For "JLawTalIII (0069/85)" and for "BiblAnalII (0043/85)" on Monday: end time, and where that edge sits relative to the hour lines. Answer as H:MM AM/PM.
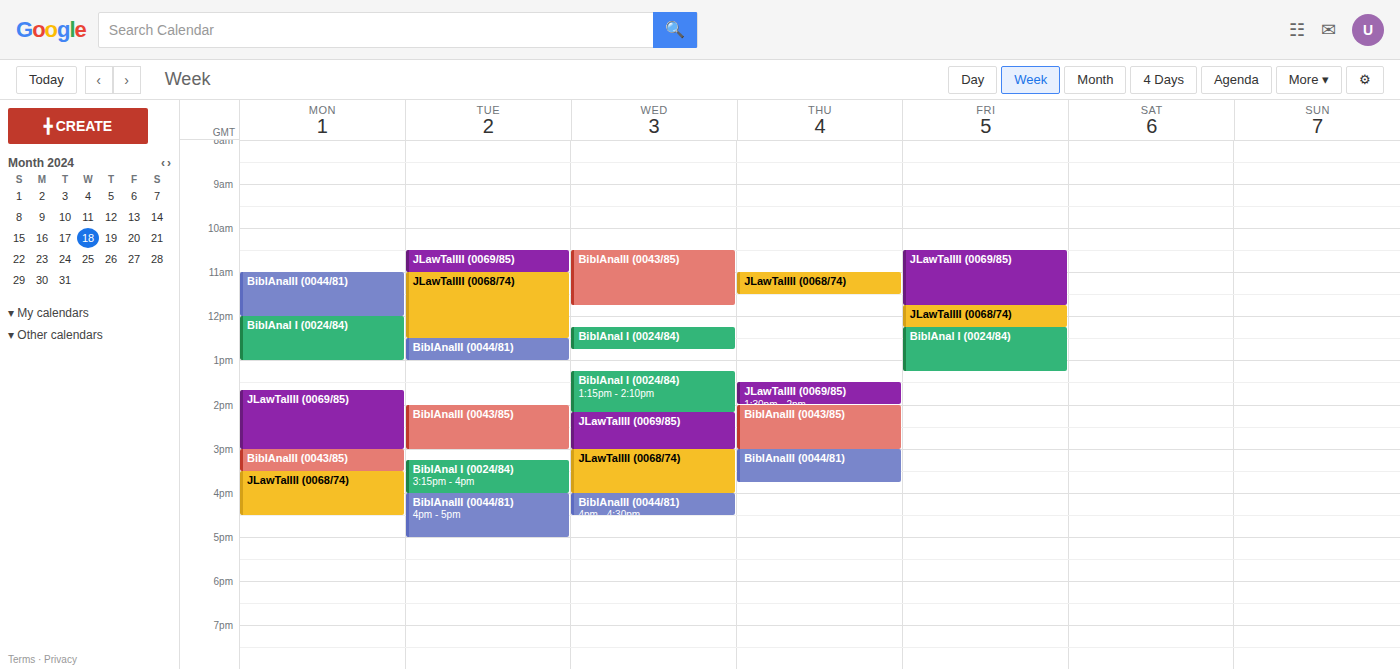
"JLawTalIII (0069/85)": 3:00 PM, exactly on the 3 PM line. "BiblAnalII (0043/85)": 3:30 PM, halfway between the 3 PM and 4 PM lines.